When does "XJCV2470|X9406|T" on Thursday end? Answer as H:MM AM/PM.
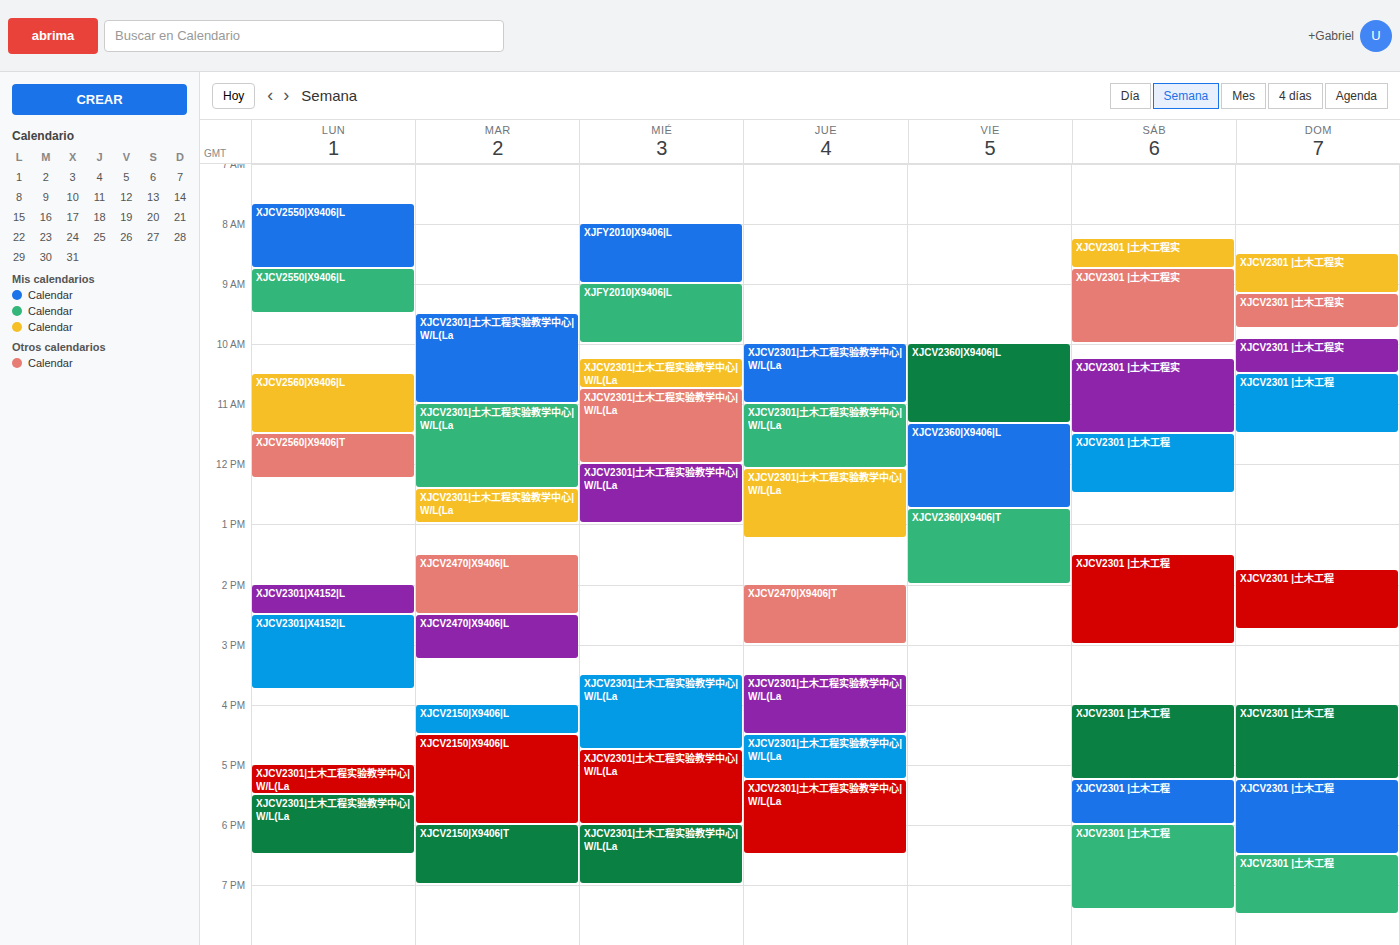
3:00 PM